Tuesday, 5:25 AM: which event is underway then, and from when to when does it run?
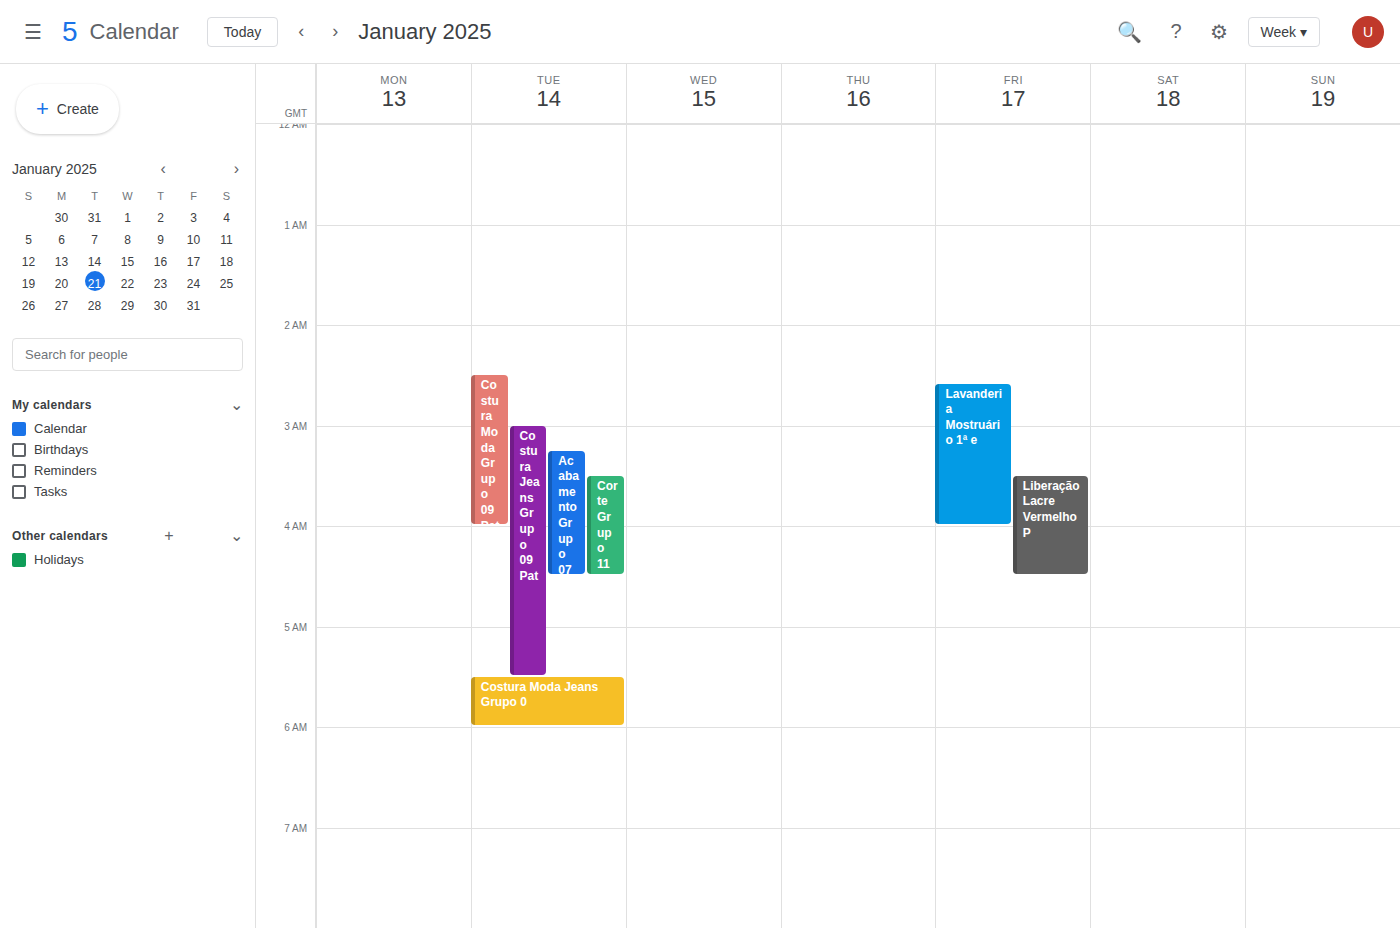
"Costura Jeans Grupo 09 Pat", 3:00 AM to 5:30 AM